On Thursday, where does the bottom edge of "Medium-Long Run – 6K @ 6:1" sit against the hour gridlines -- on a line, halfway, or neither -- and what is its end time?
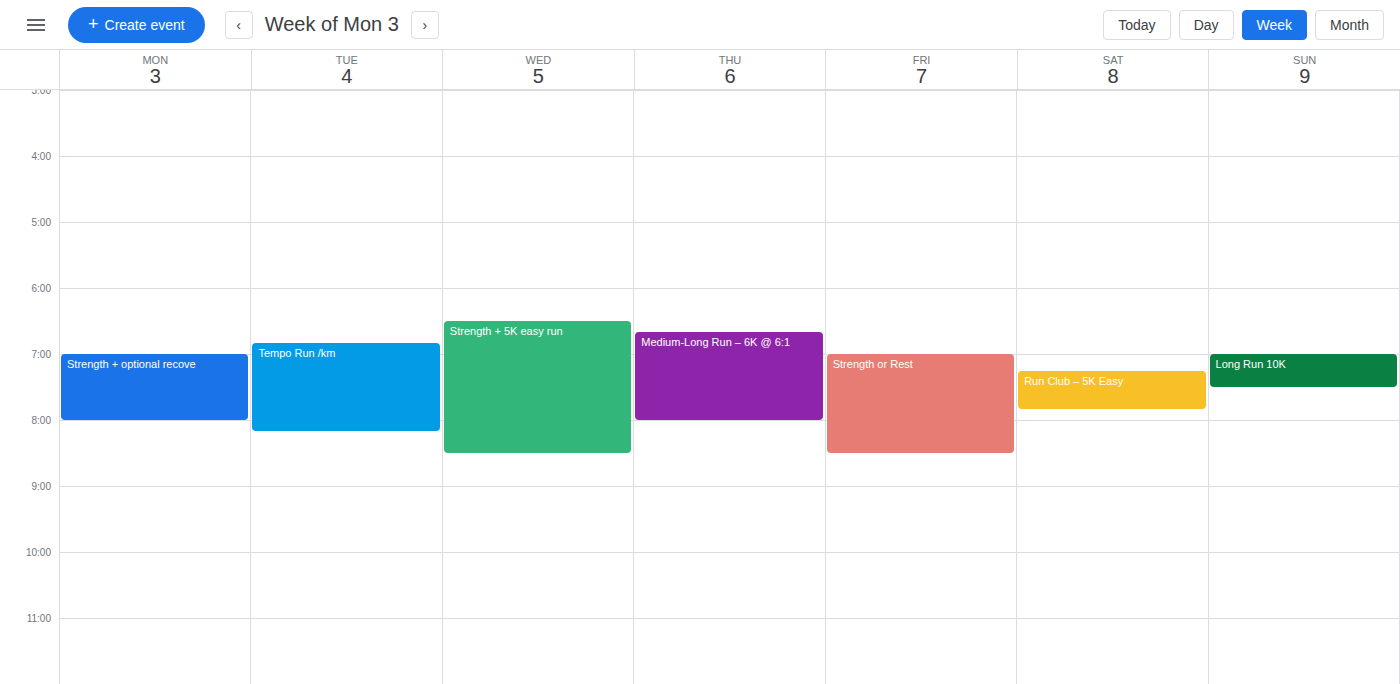
8:00 AM -- exactly on the 8 AM line.